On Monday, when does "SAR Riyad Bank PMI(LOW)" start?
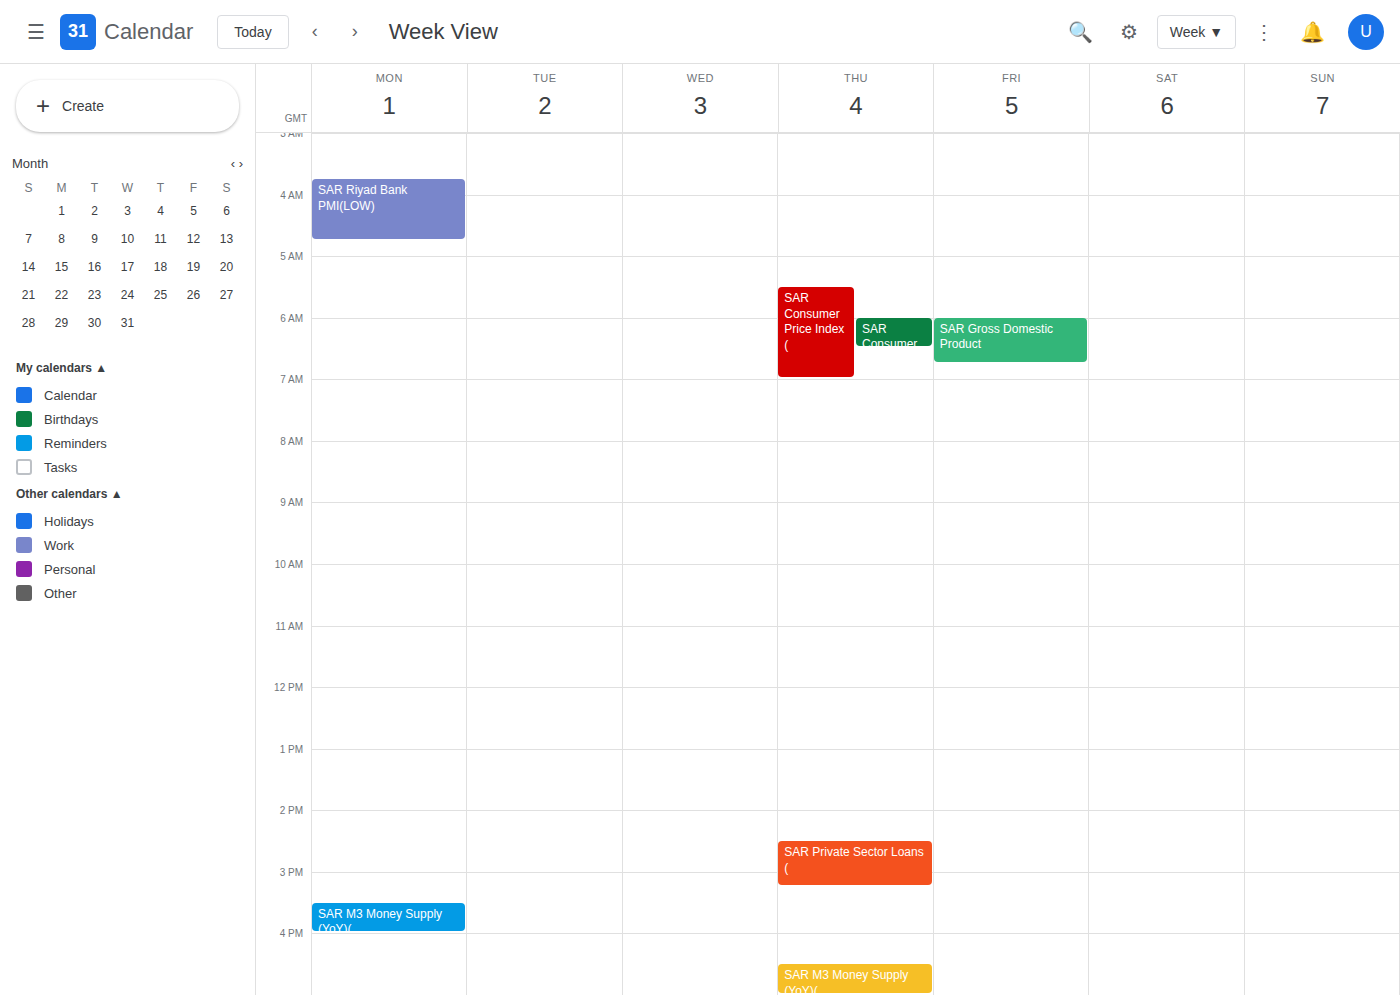
3:45 AM